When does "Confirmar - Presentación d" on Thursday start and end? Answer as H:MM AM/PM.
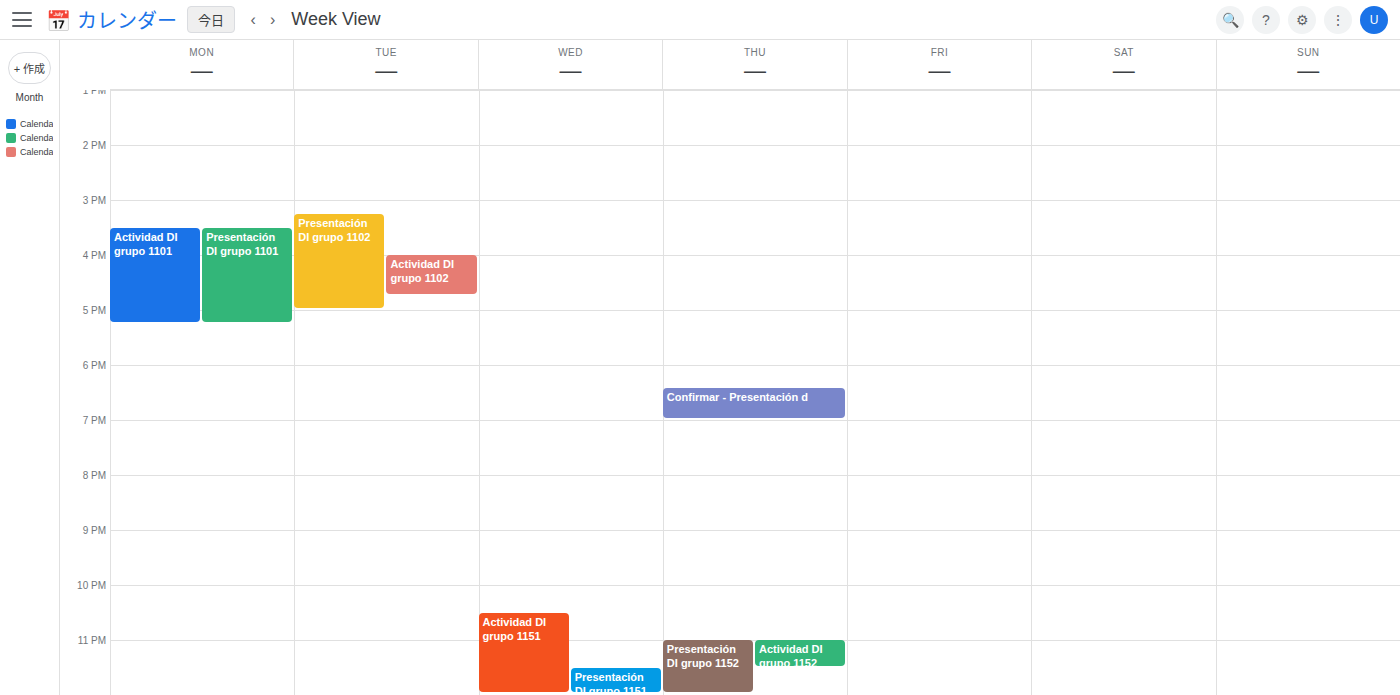
6:25 PM to 7:00 PM